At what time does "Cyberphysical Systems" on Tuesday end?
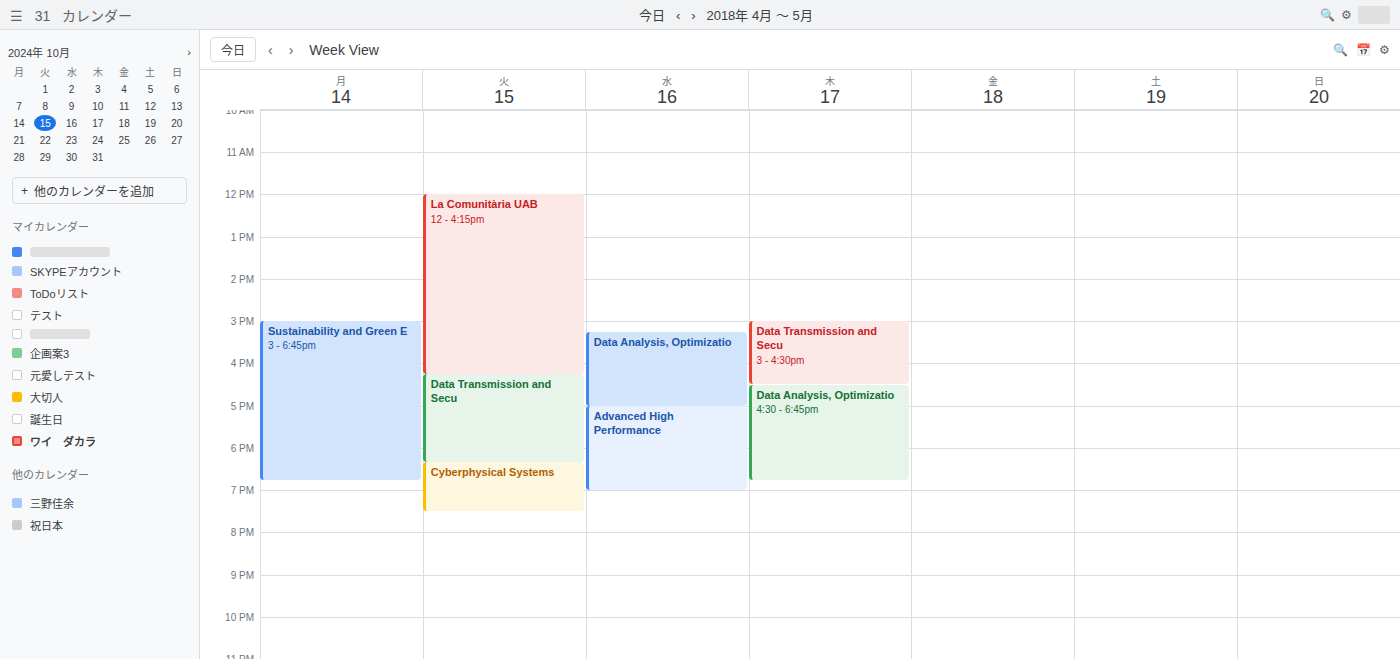
7:30 PM